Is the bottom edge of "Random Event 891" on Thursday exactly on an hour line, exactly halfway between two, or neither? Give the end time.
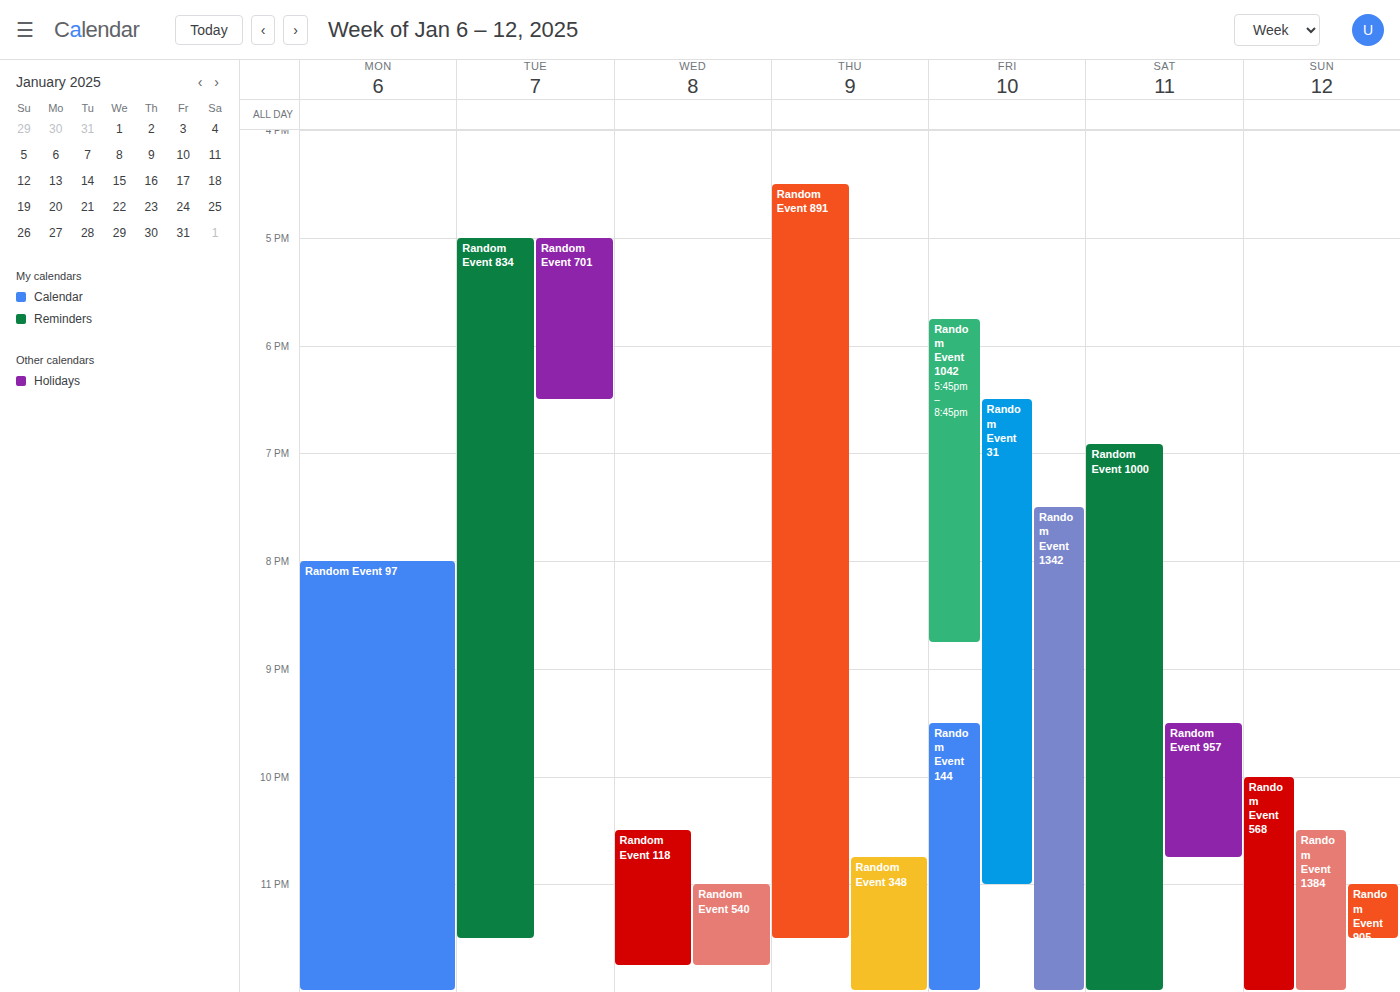
23:30 -- halfway between the 23:00 and 24:00 lines.